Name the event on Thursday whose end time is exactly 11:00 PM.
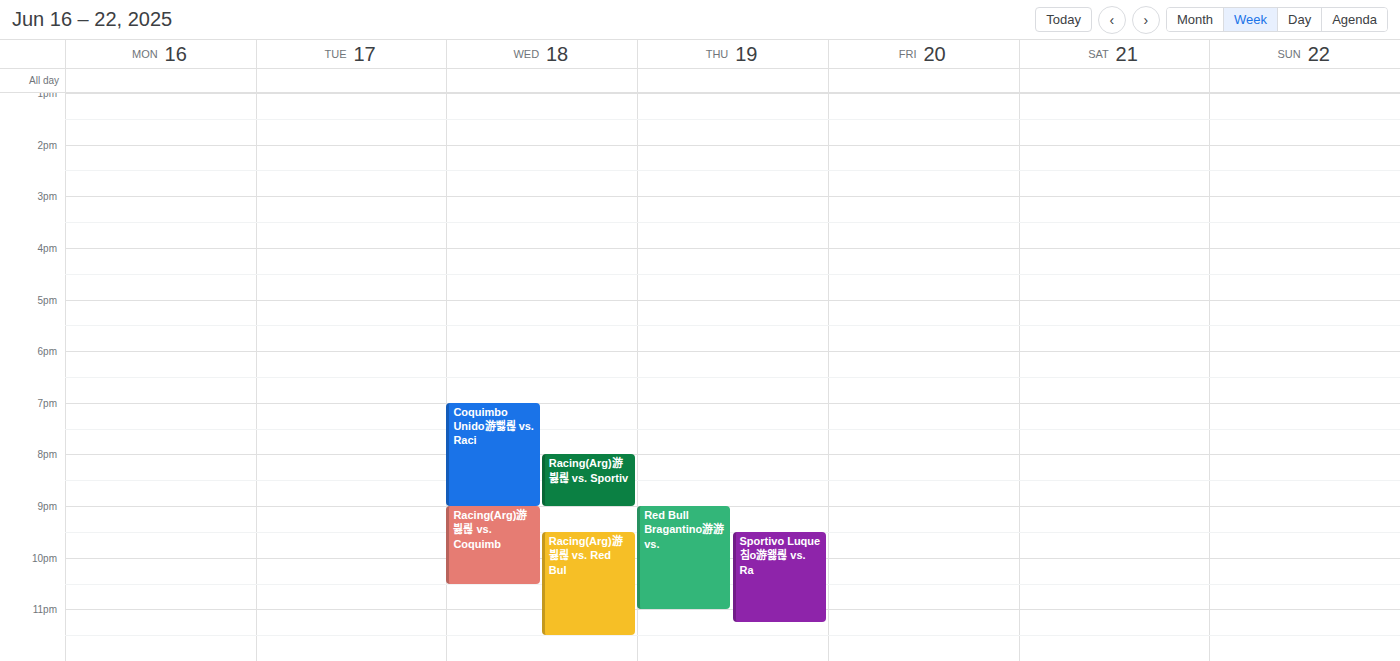
"Red Bull Bragantino游游 vs."